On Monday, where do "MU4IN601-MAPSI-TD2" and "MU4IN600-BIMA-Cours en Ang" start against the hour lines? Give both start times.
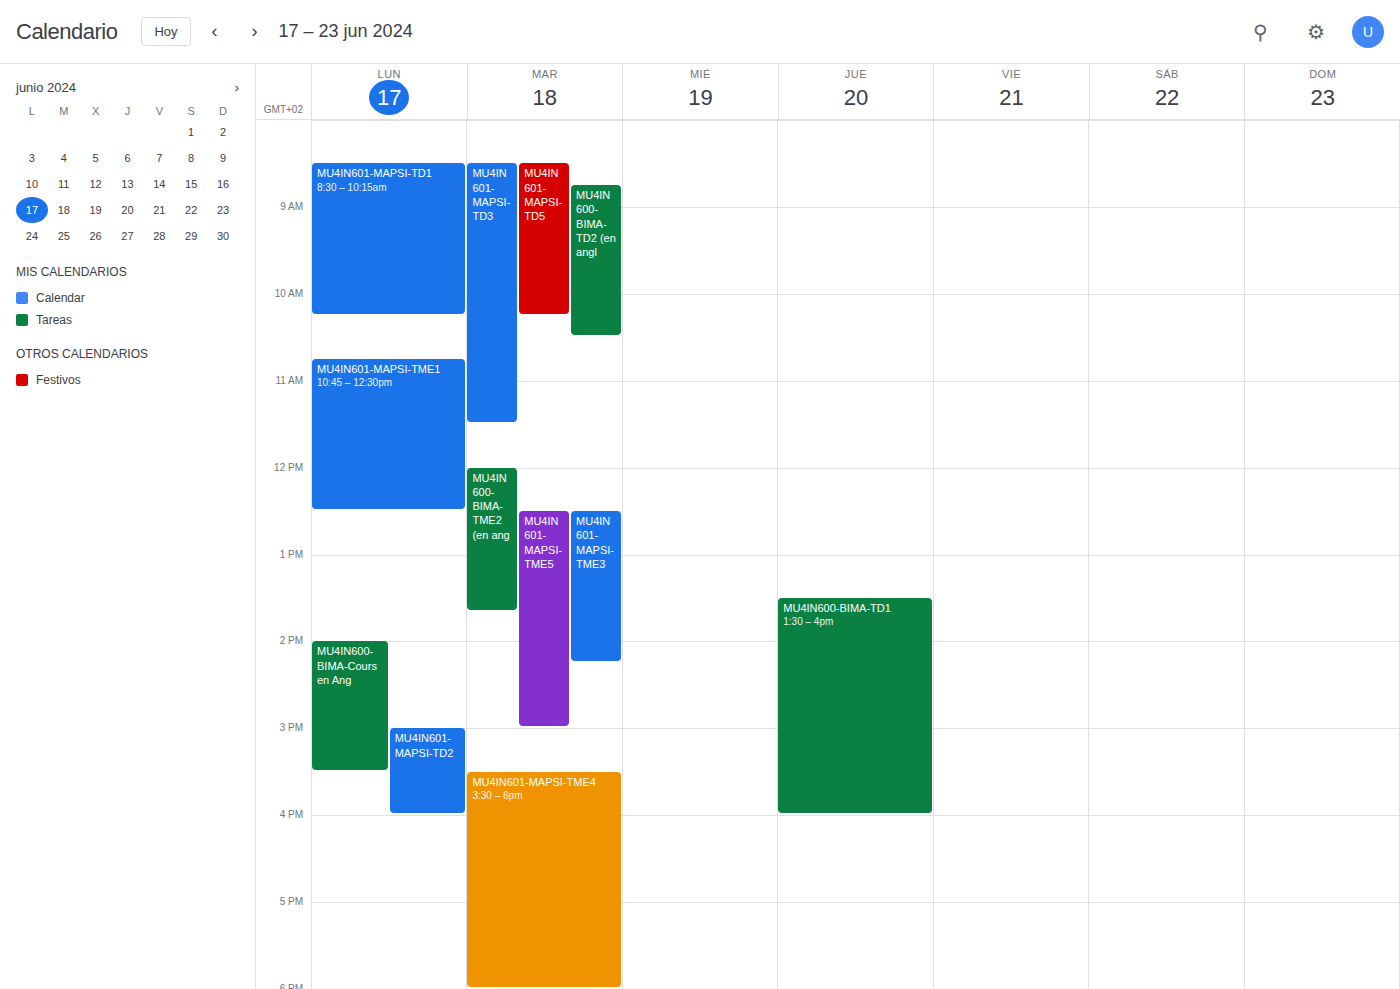
"MU4IN601-MAPSI-TD2": 3:00 PM, exactly on the 3 PM line. "MU4IN600-BIMA-Cours en Ang": 2:00 PM, exactly on the 2 PM line.